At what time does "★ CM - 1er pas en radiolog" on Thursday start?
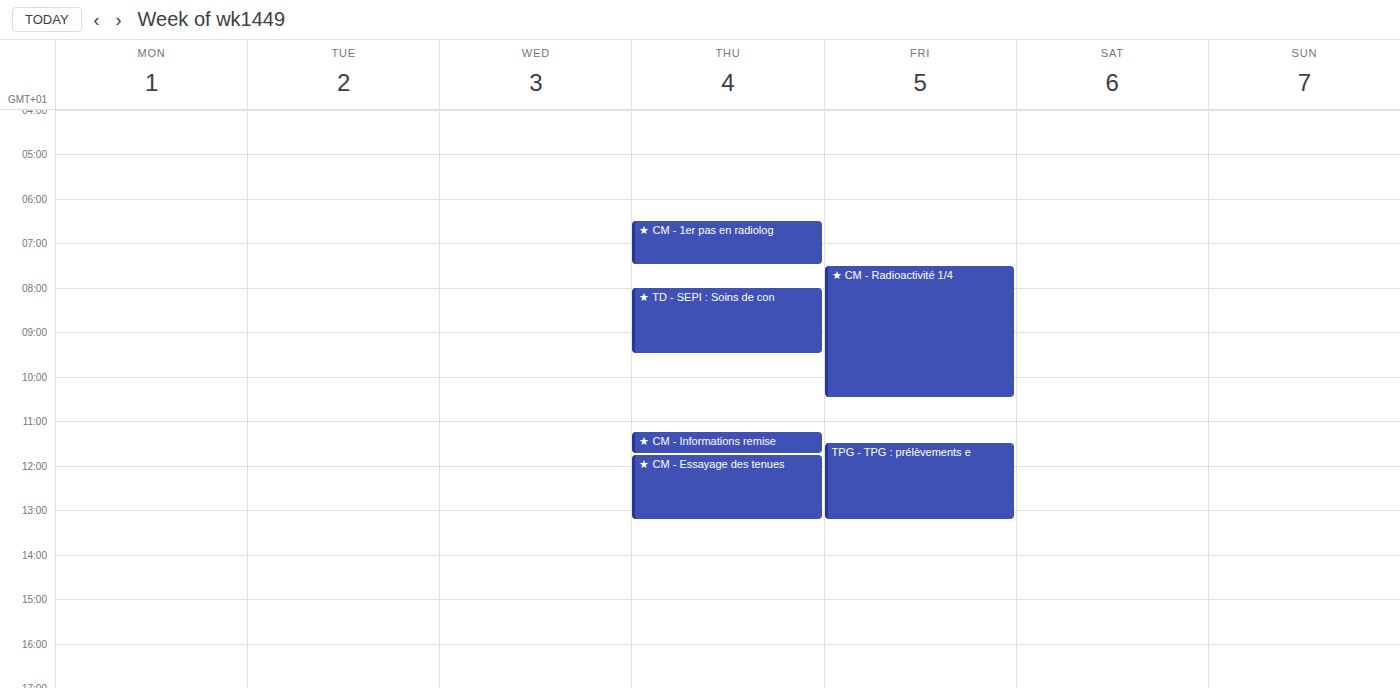
6:30 AM